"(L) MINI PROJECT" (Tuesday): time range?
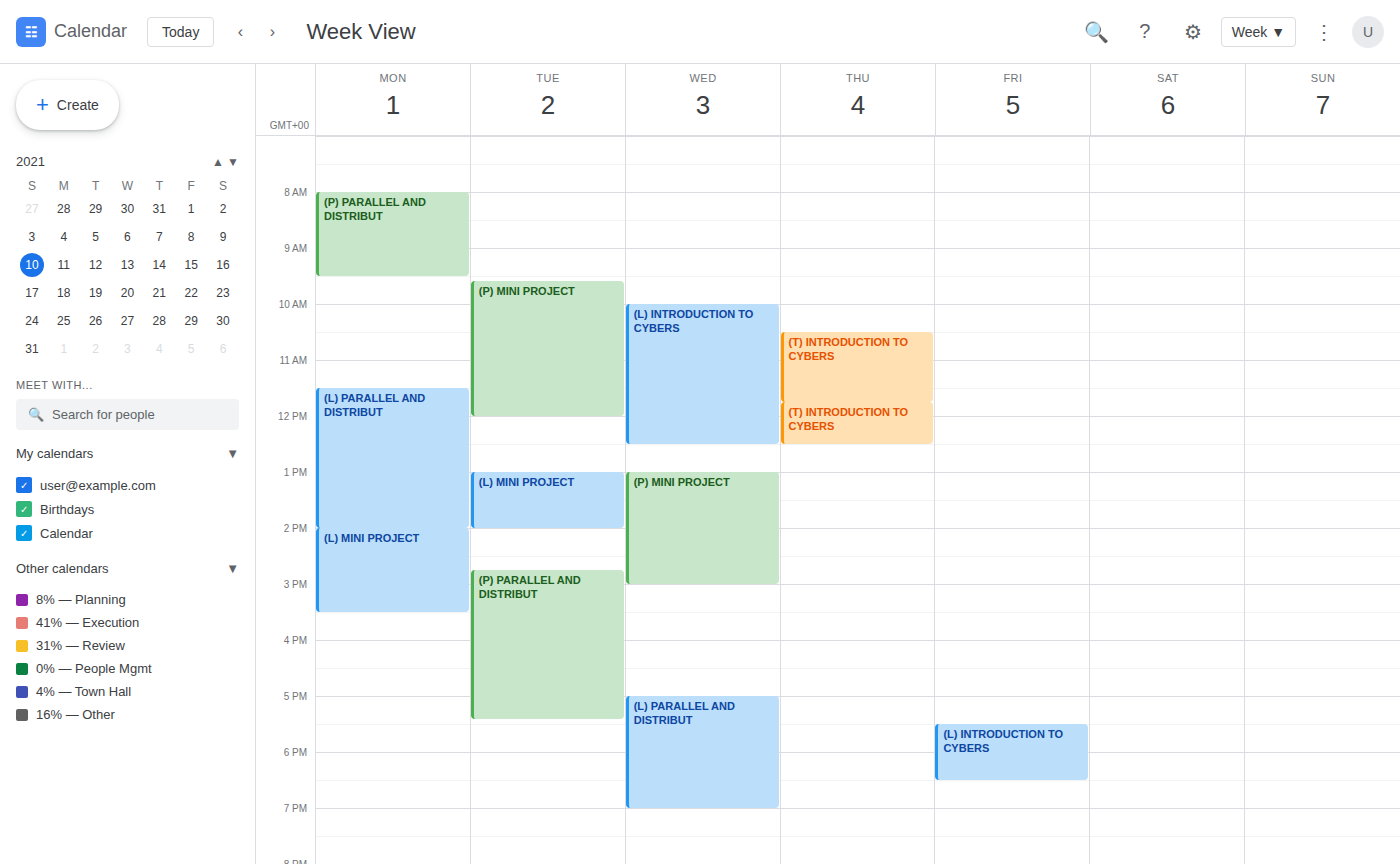
1:00 PM to 2:00 PM